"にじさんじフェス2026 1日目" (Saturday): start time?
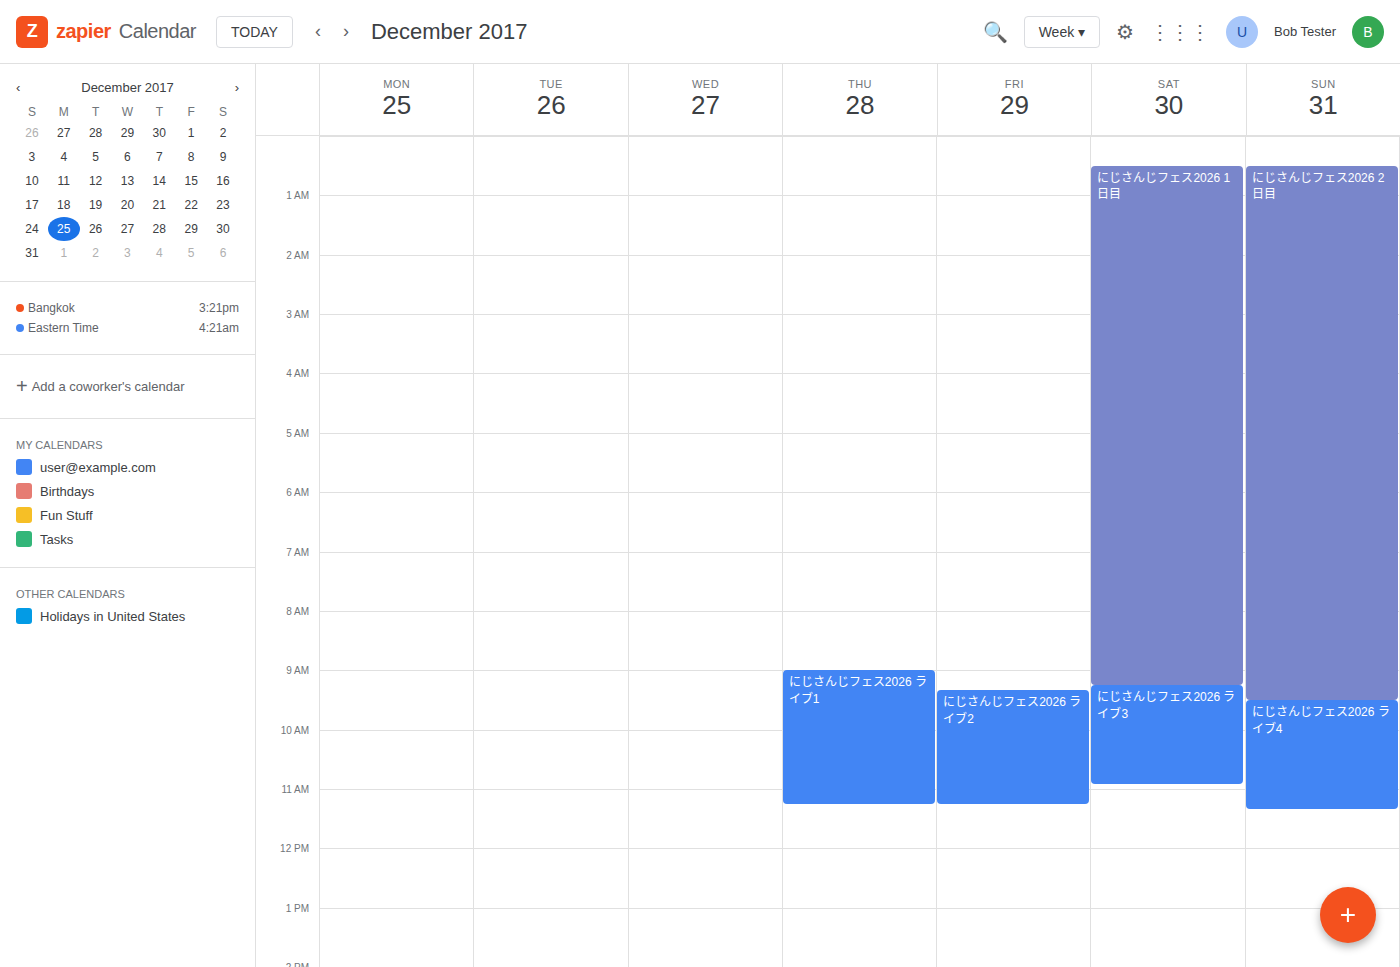
12:30 AM